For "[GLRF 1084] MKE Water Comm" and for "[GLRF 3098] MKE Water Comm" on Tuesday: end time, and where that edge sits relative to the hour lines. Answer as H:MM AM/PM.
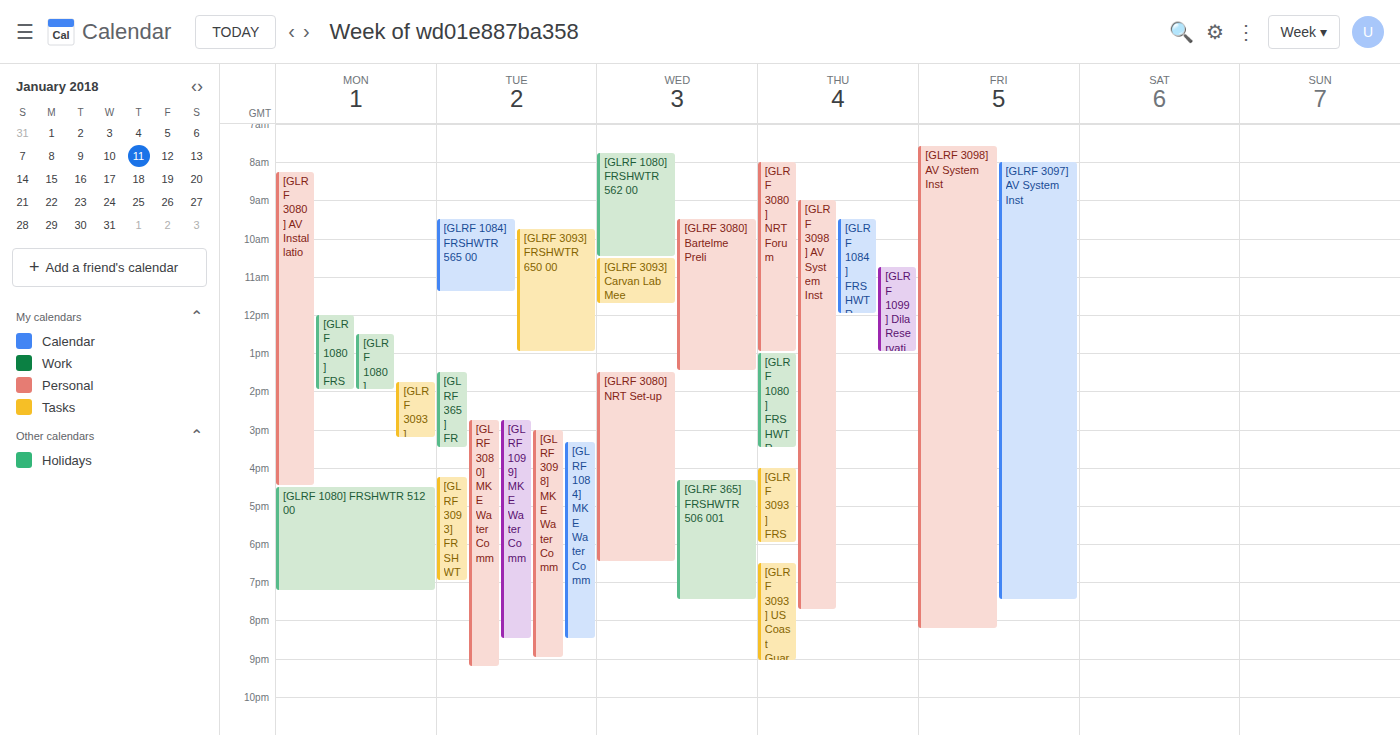
"[GLRF 1084] MKE Water Comm": 8:30 PM, halfway between the 8 PM and 9 PM lines. "[GLRF 3098] MKE Water Comm": 9:00 PM, exactly on the 9 PM line.